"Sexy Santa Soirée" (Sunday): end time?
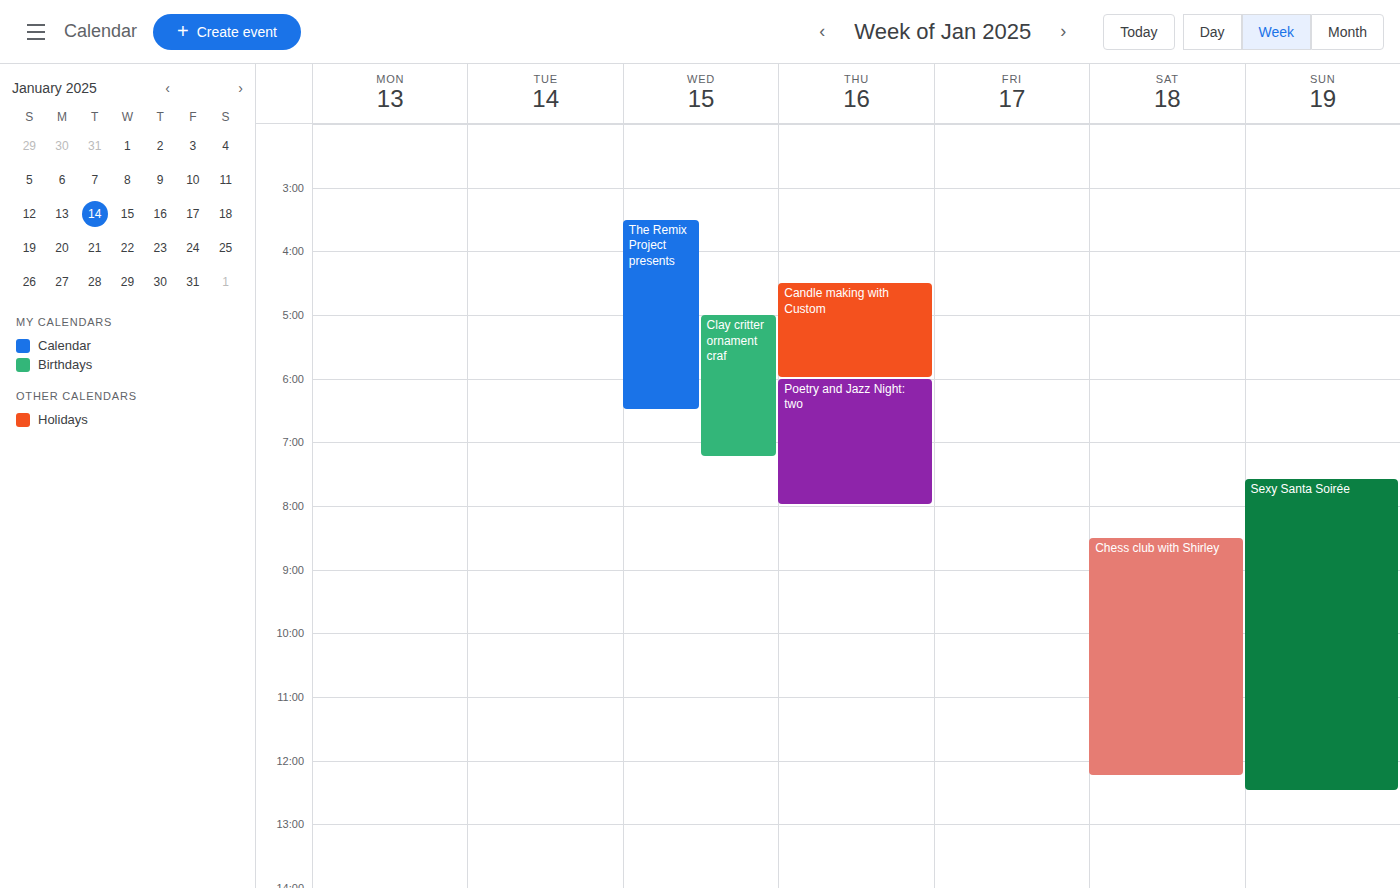
12:30 PM